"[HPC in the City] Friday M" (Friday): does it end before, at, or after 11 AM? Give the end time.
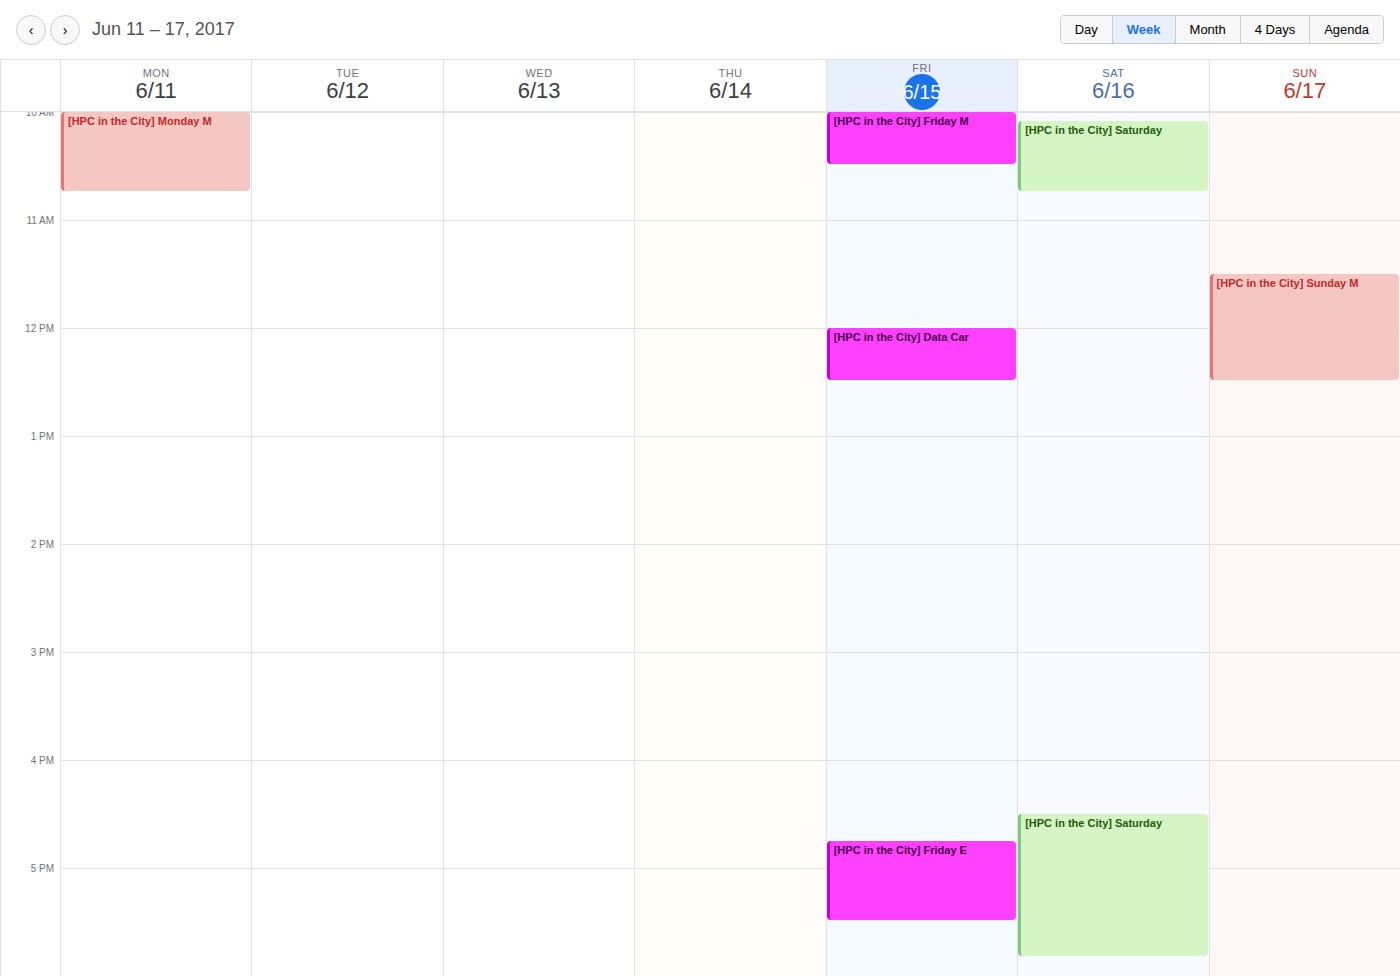
10:30 AM -- before 11 AM, 30 minutes above the 11 AM line.